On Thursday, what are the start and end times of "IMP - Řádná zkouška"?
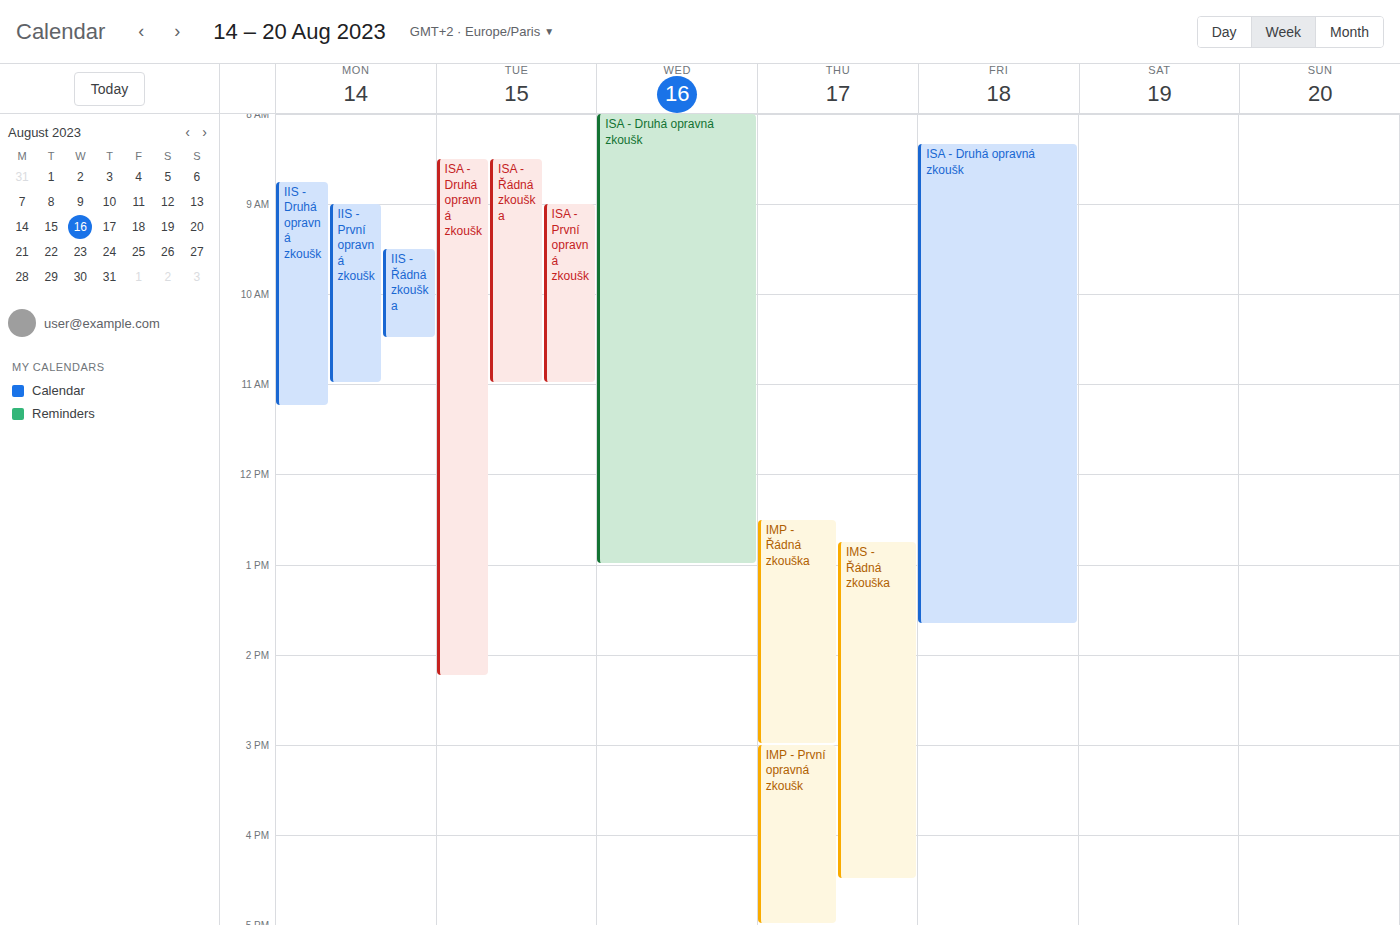
12:30 PM to 3:00 PM